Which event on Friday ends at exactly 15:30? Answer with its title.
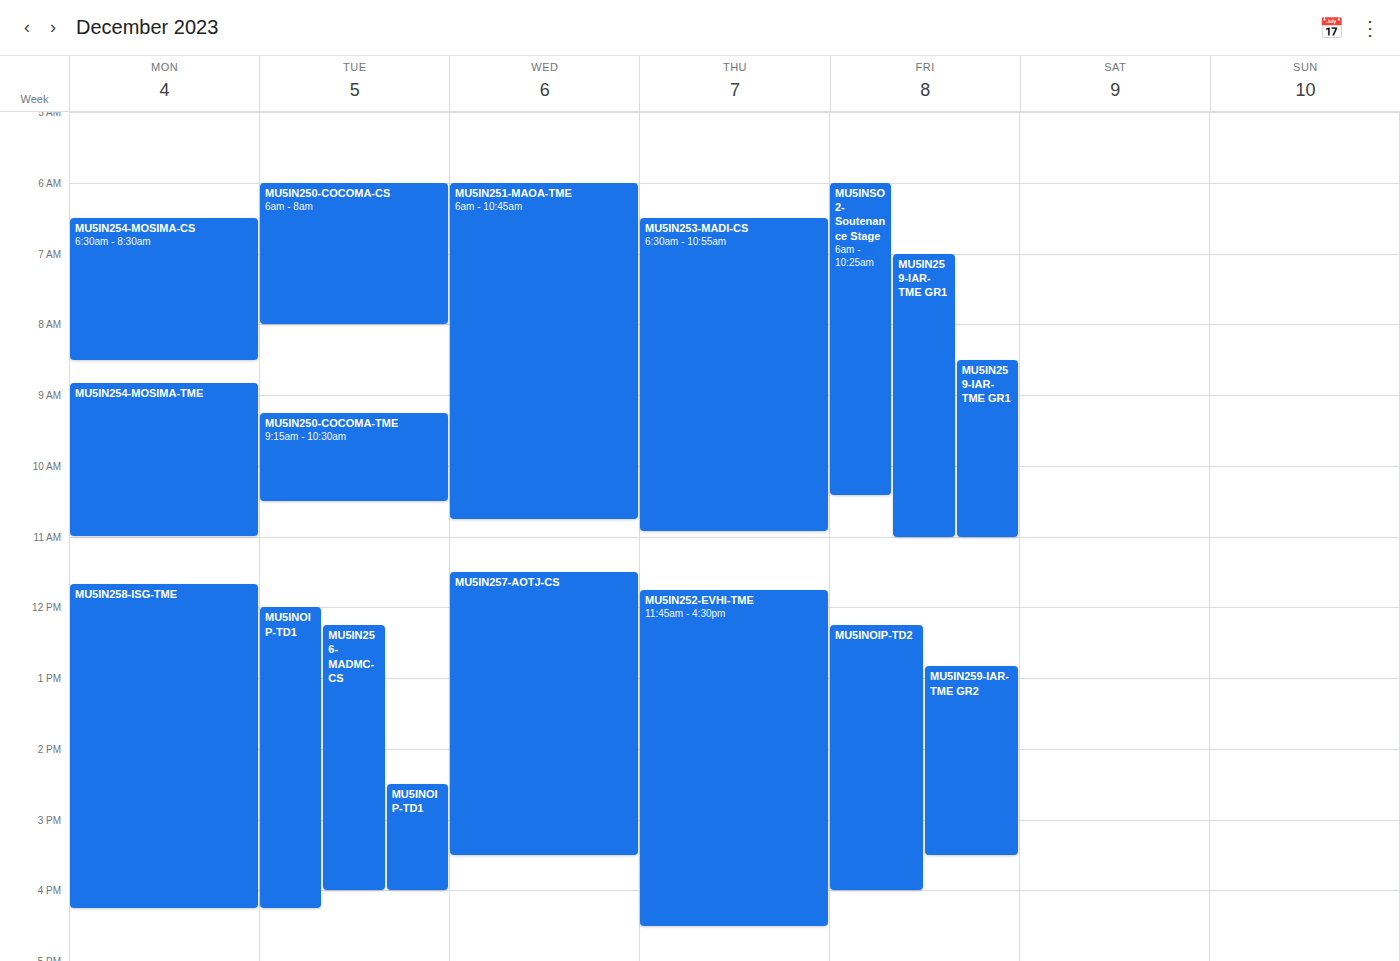
"MU5IN259-IAR-TME GR2"